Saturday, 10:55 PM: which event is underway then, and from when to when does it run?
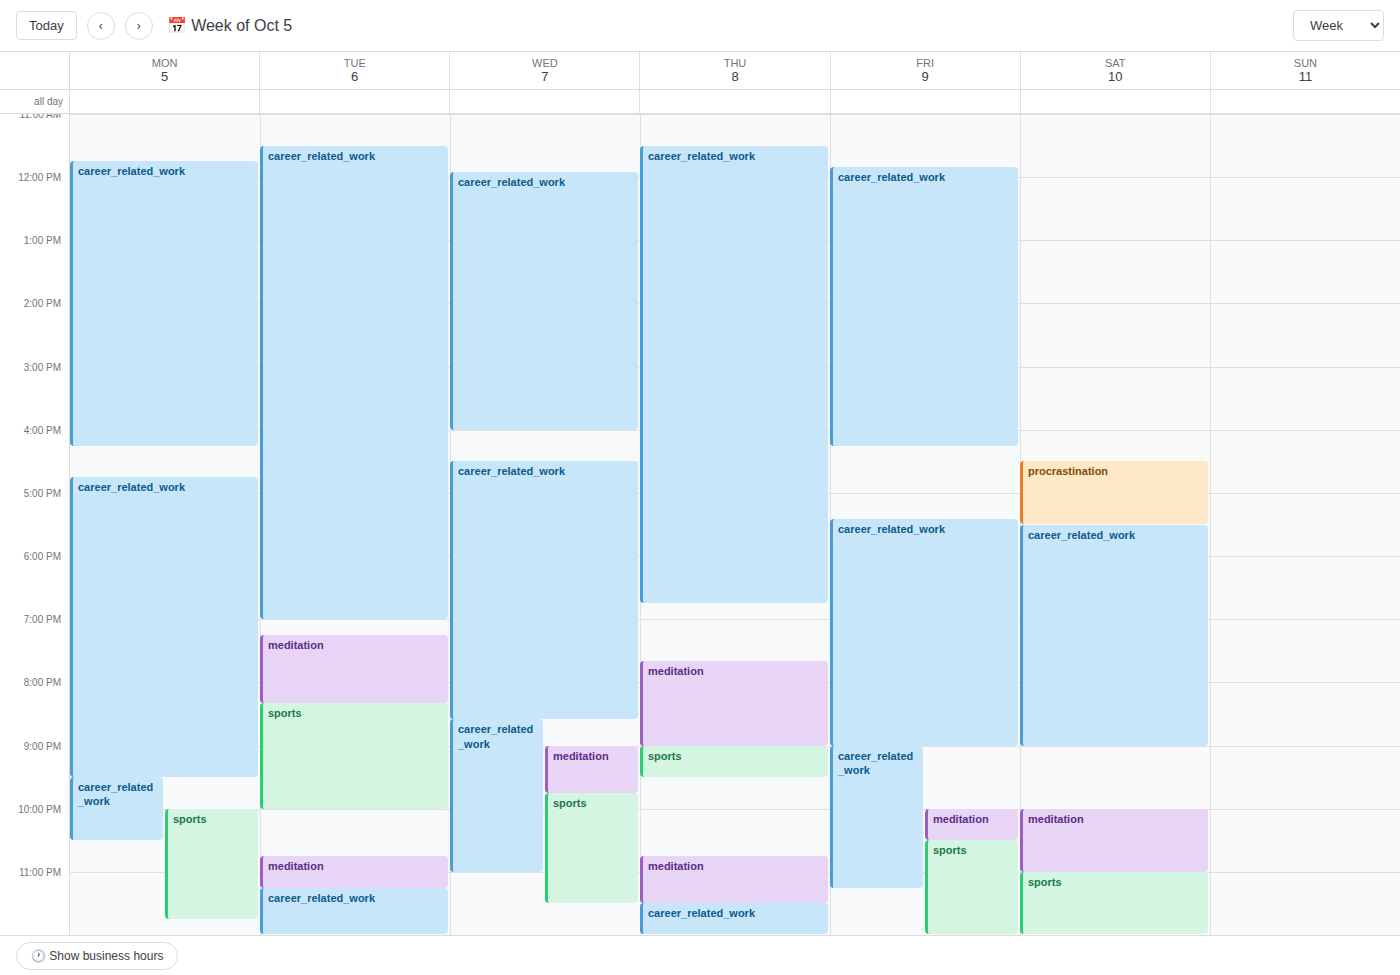
"meditation", 10:00 PM to 11:00 PM